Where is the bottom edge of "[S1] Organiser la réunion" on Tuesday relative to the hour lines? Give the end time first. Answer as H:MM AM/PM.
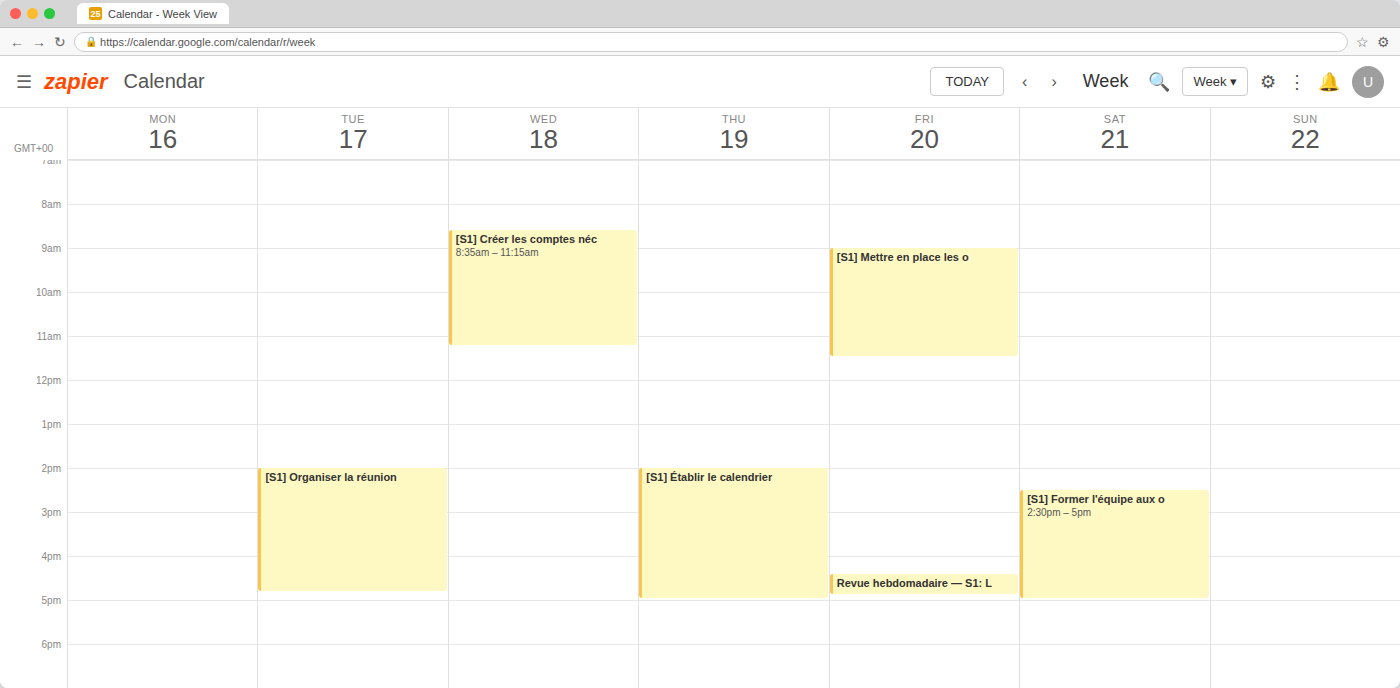
4:50 PM -- neither: 50 minutes below the 4 PM line and 10 minutes above the 5 PM line.